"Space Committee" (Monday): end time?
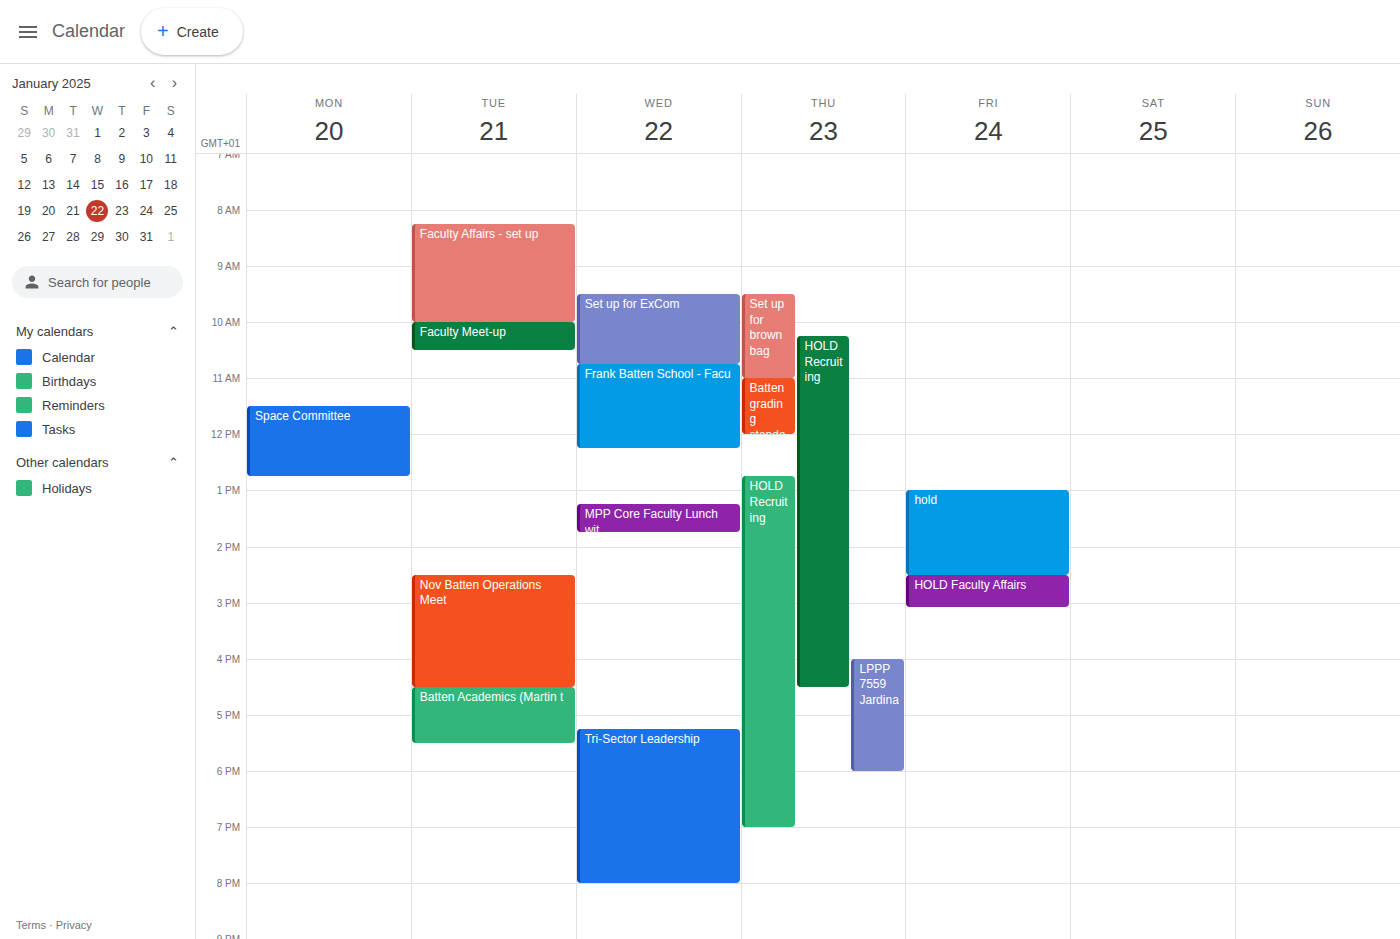
12:45 PM